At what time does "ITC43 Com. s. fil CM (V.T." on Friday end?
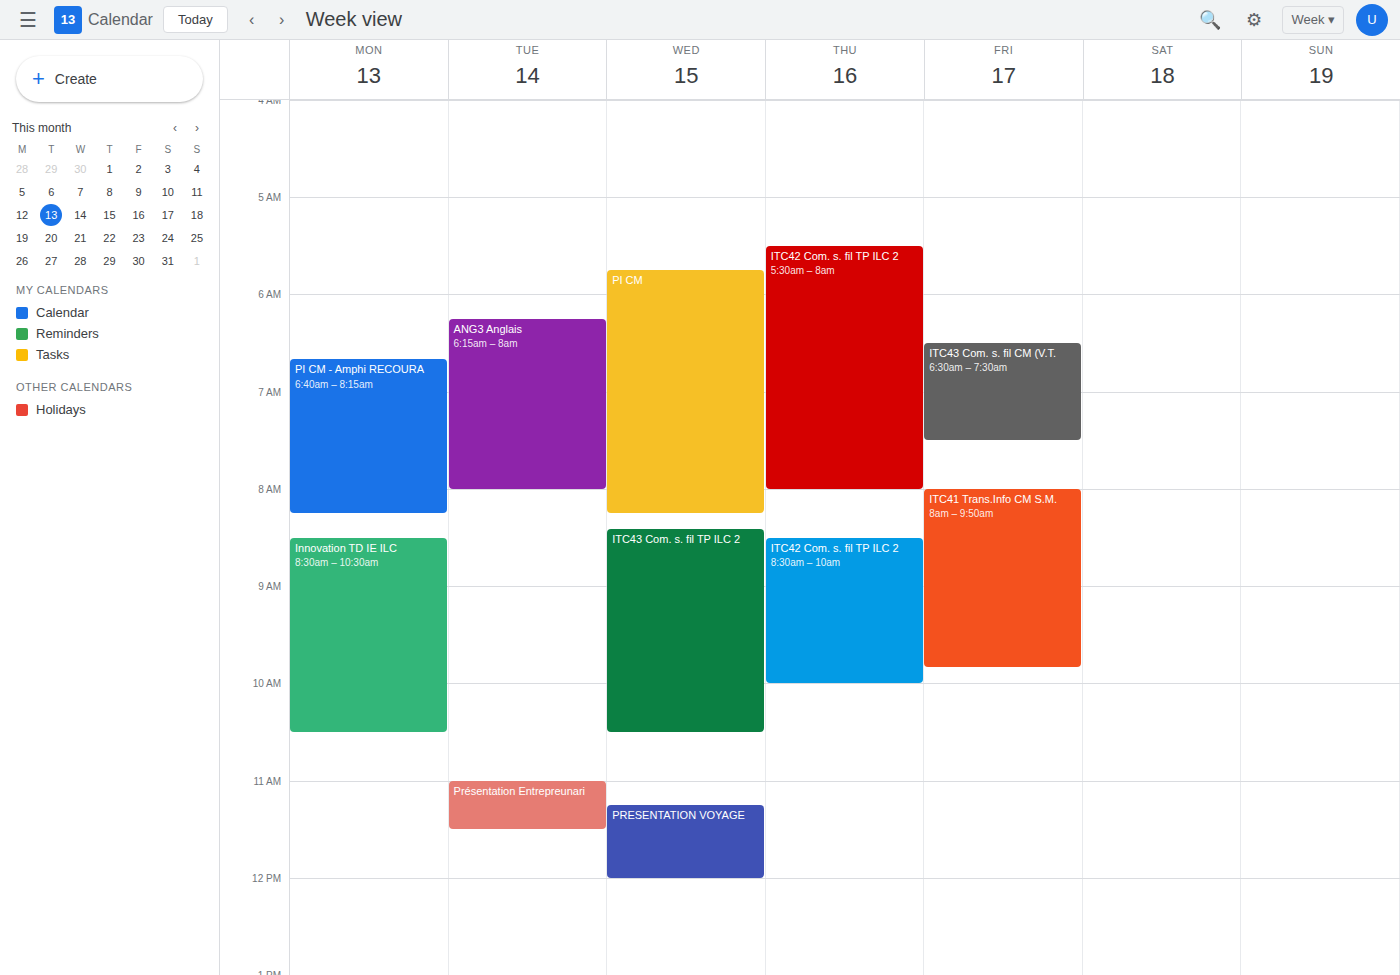
7:30 AM